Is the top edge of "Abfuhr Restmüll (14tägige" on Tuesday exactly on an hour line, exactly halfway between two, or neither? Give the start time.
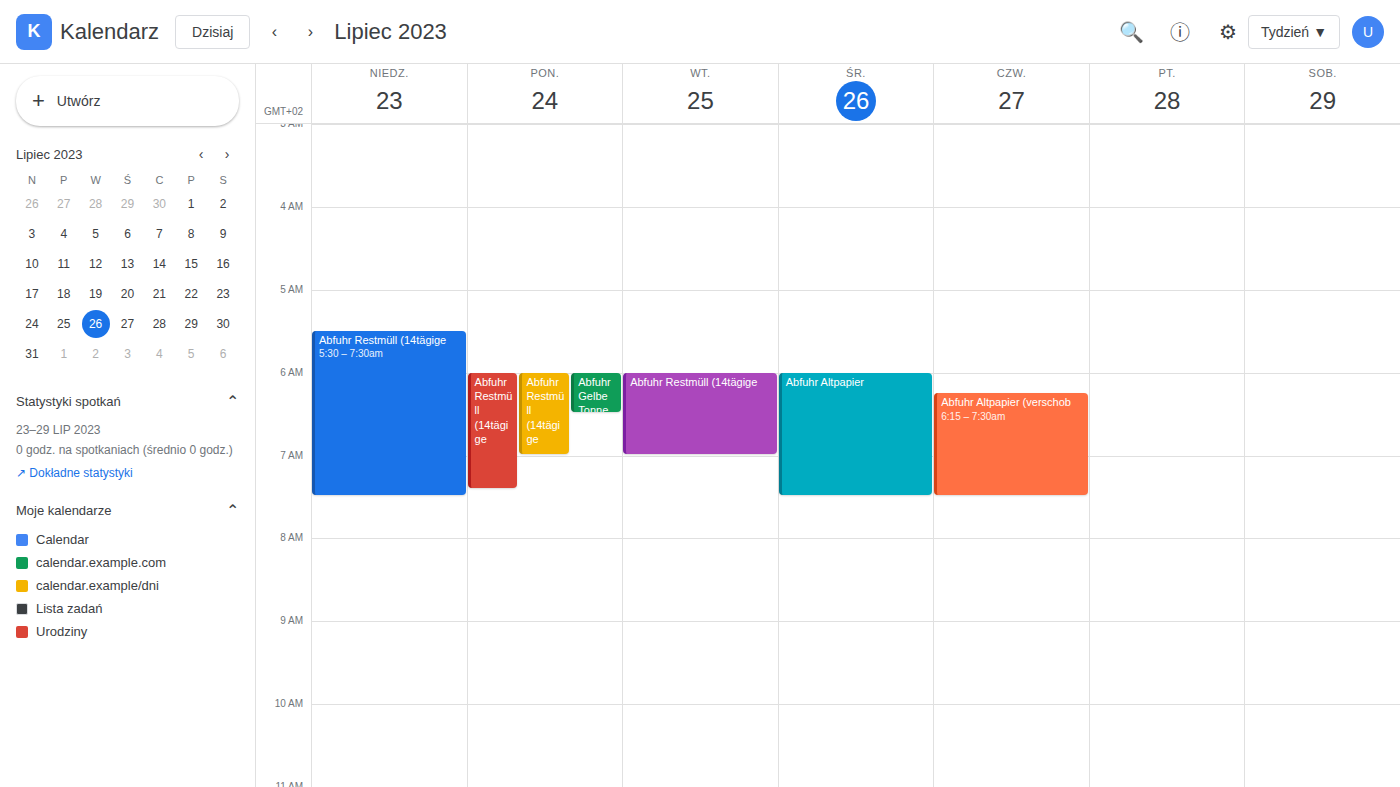
6:00 AM -- exactly on the 6 AM line.